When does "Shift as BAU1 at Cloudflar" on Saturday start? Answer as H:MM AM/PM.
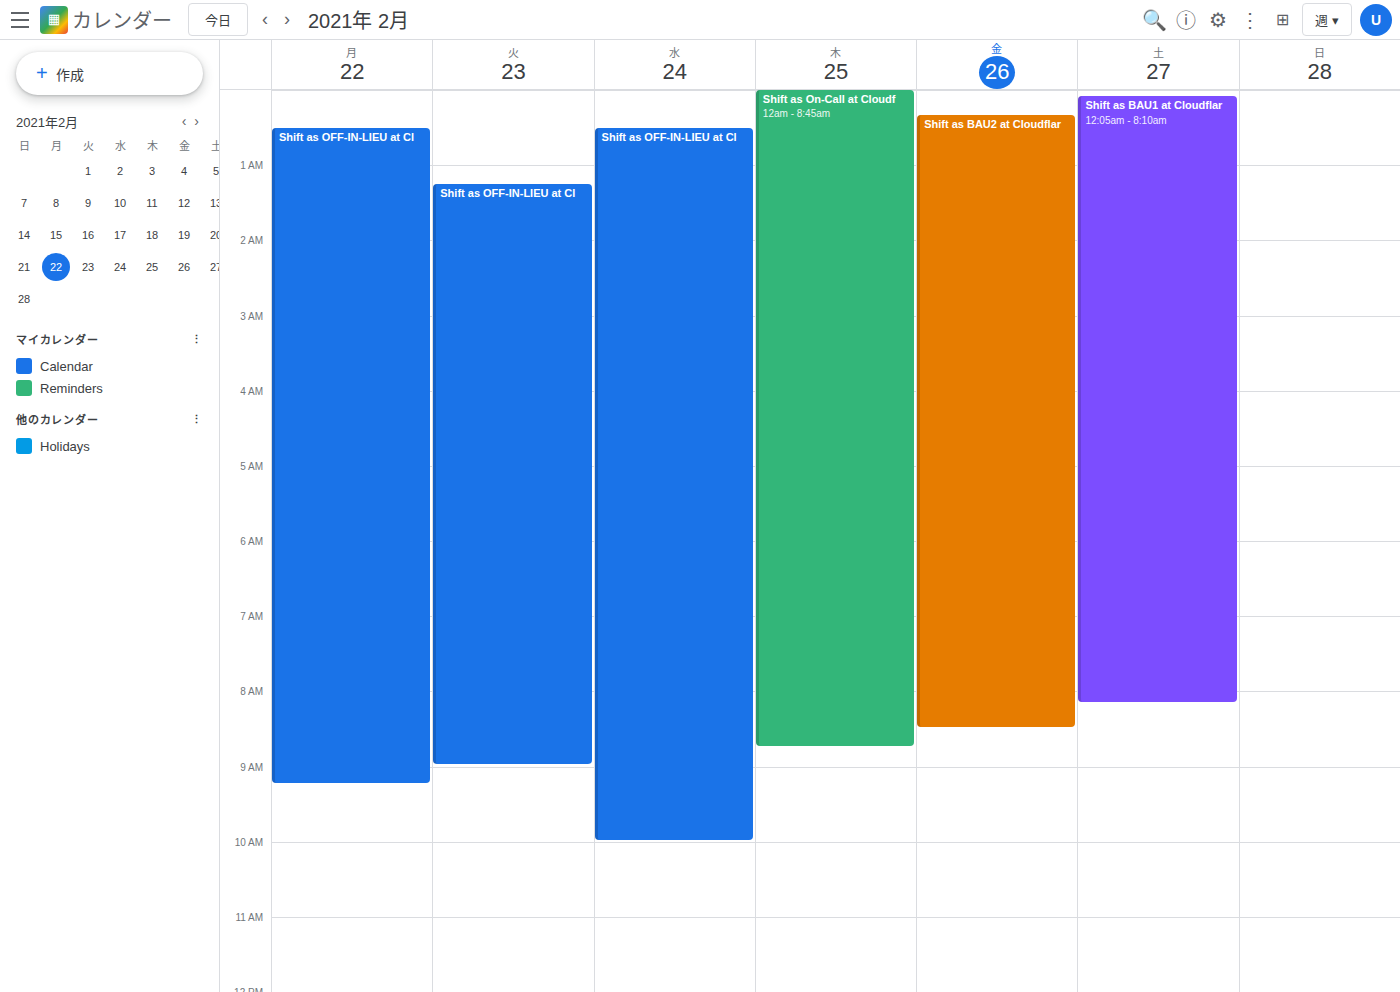
12:05 AM